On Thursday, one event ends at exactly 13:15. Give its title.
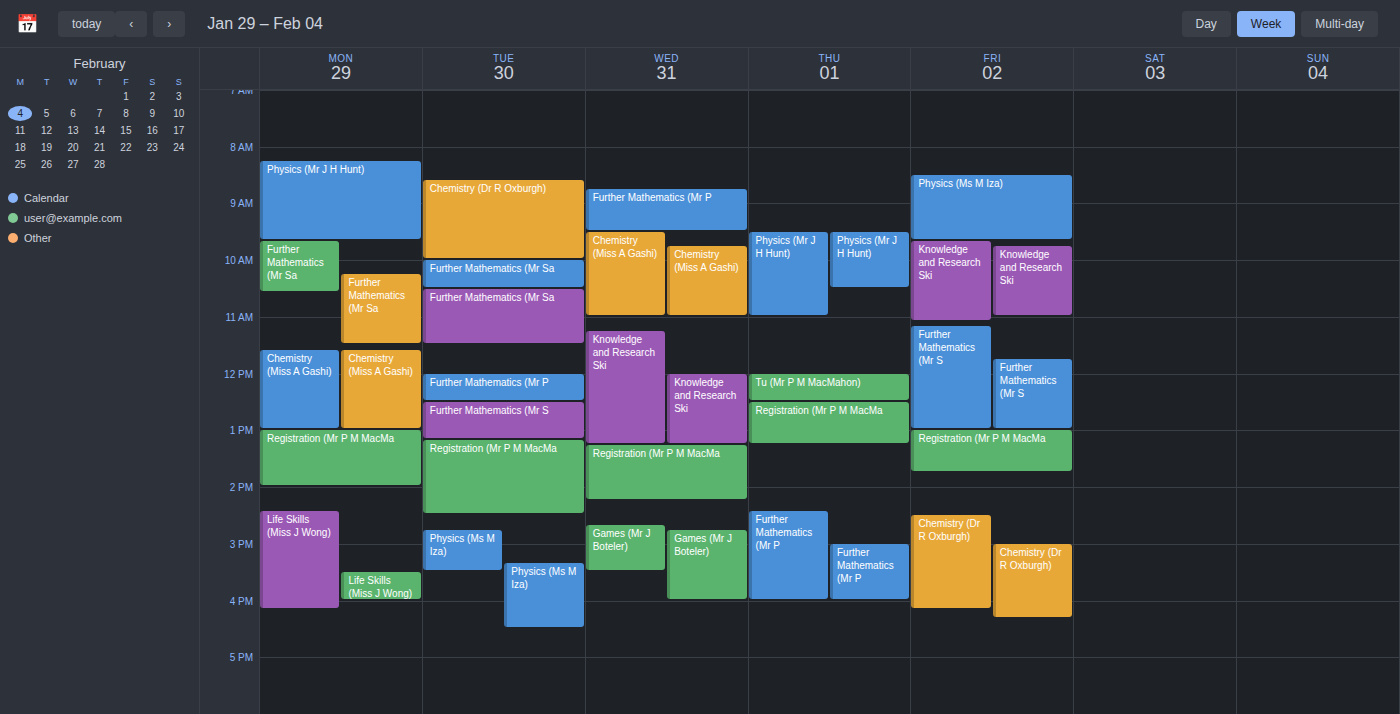
"Registration (Mr P M MacMa"